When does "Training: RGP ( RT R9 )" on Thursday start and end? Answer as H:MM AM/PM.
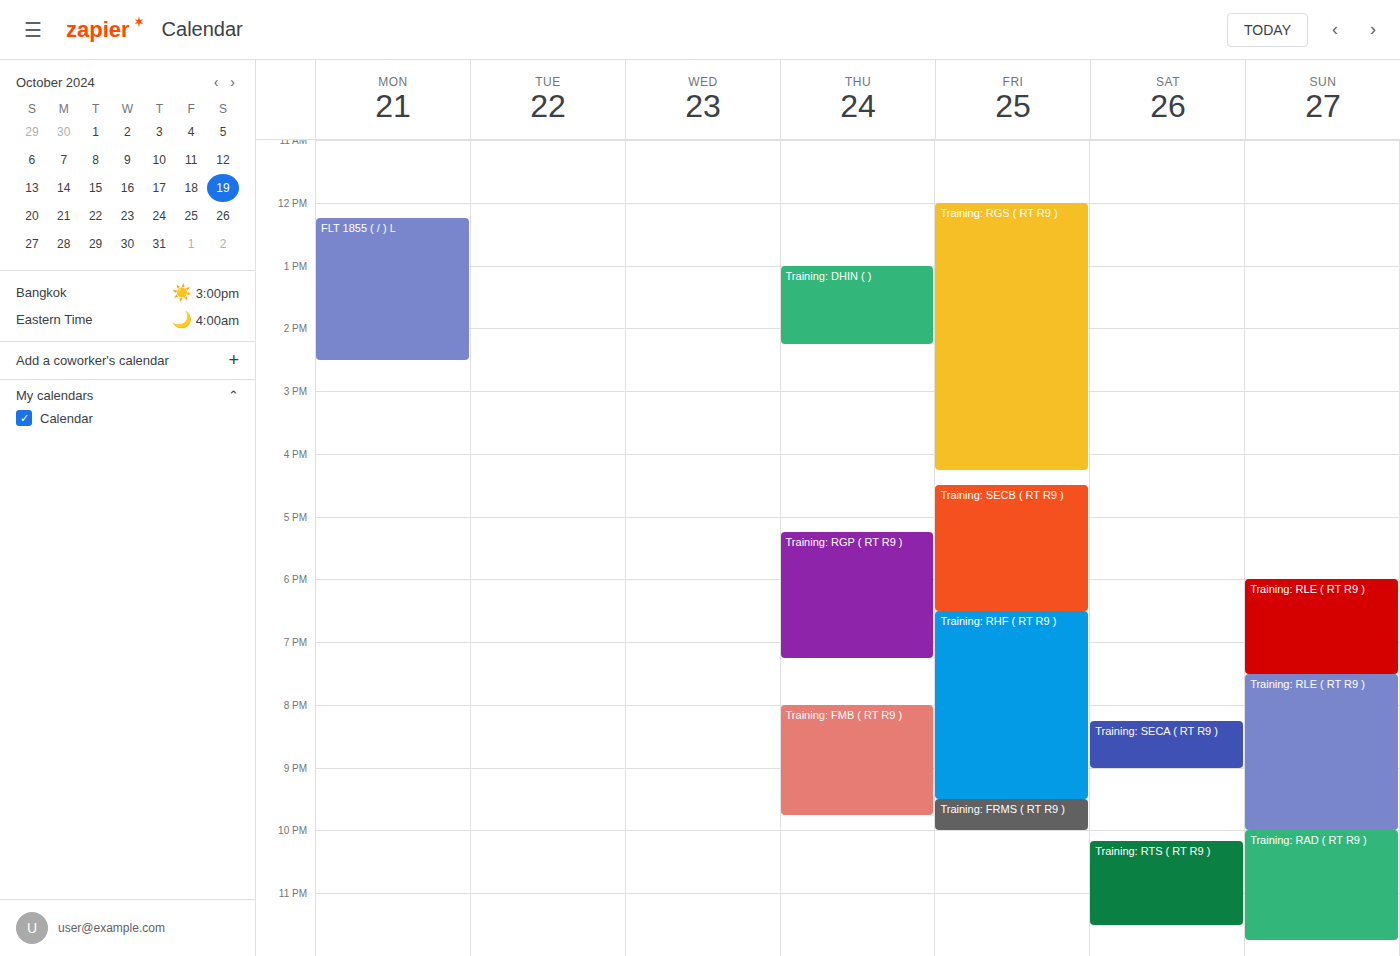
5:15 PM to 7:15 PM